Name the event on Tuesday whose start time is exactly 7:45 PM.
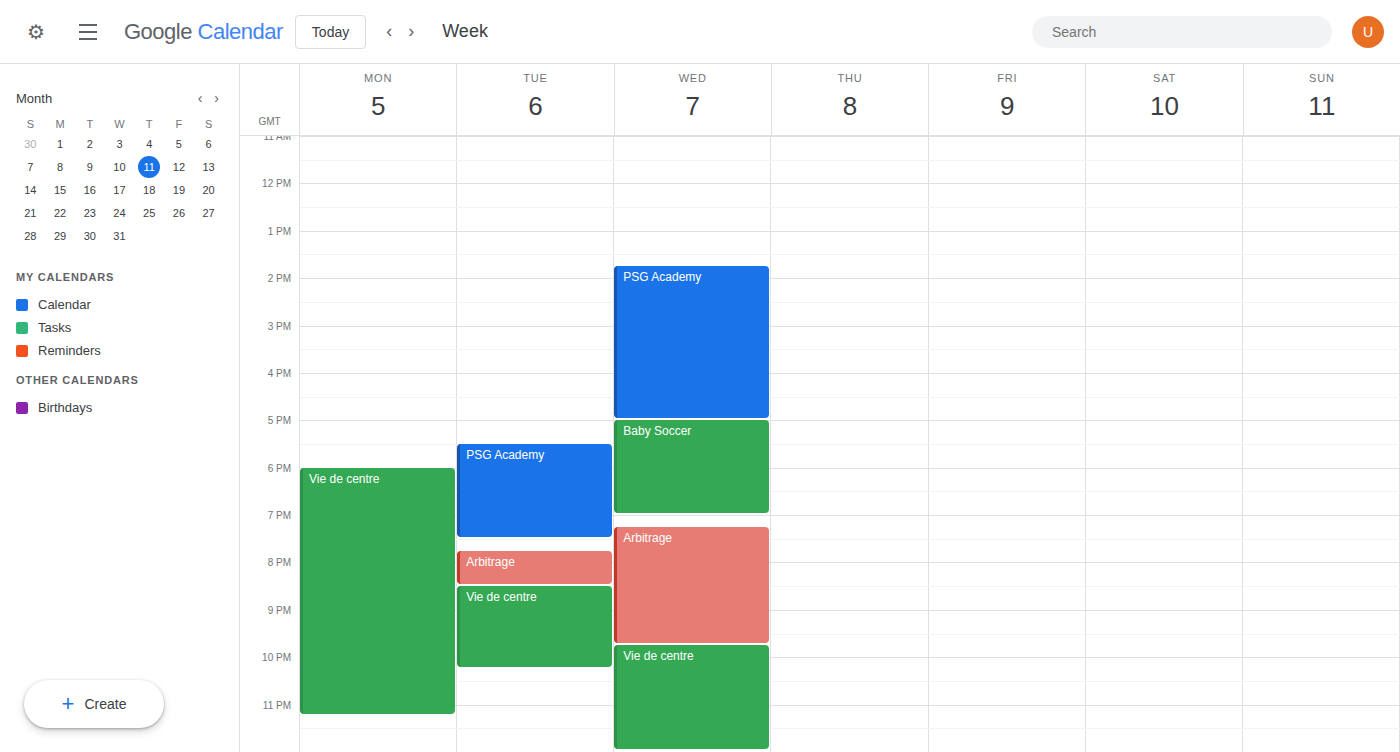
"Arbitrage"